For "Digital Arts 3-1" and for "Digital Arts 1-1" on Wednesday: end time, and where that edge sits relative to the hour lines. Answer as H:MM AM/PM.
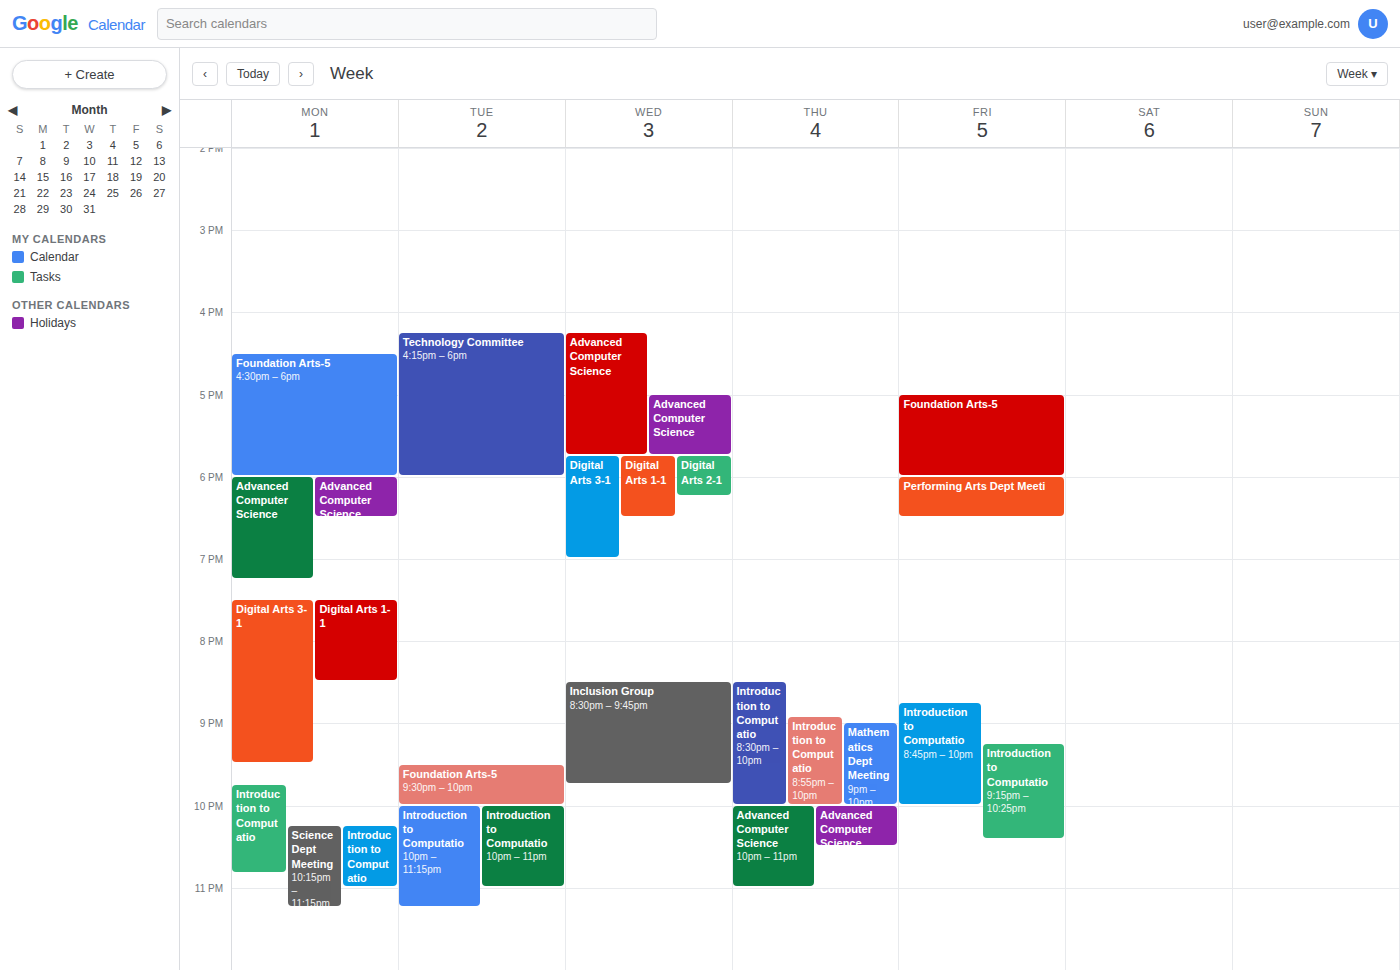
"Digital Arts 3-1": 7:00 PM, exactly on the 7 PM line. "Digital Arts 1-1": 6:30 PM, halfway between the 6 PM and 7 PM lines.